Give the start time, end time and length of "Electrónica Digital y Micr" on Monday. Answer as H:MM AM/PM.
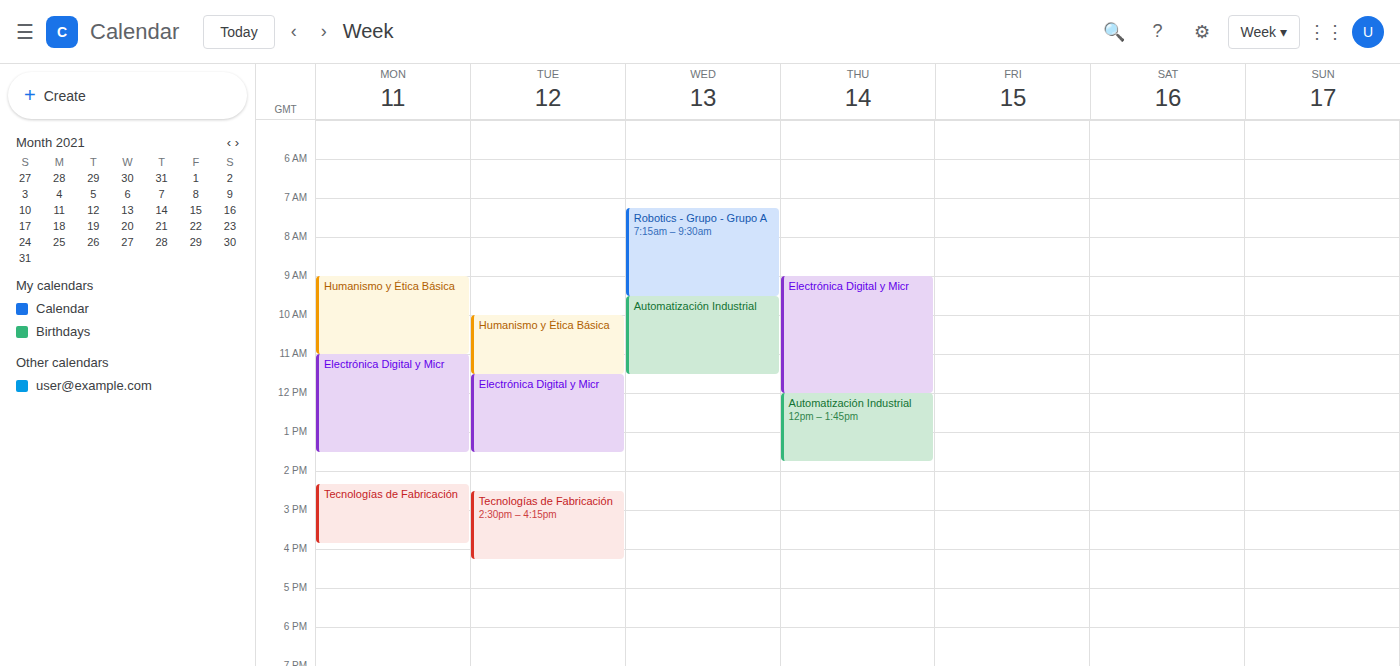
11:00 AM to 1:30 PM, 2 hours 30 minutes